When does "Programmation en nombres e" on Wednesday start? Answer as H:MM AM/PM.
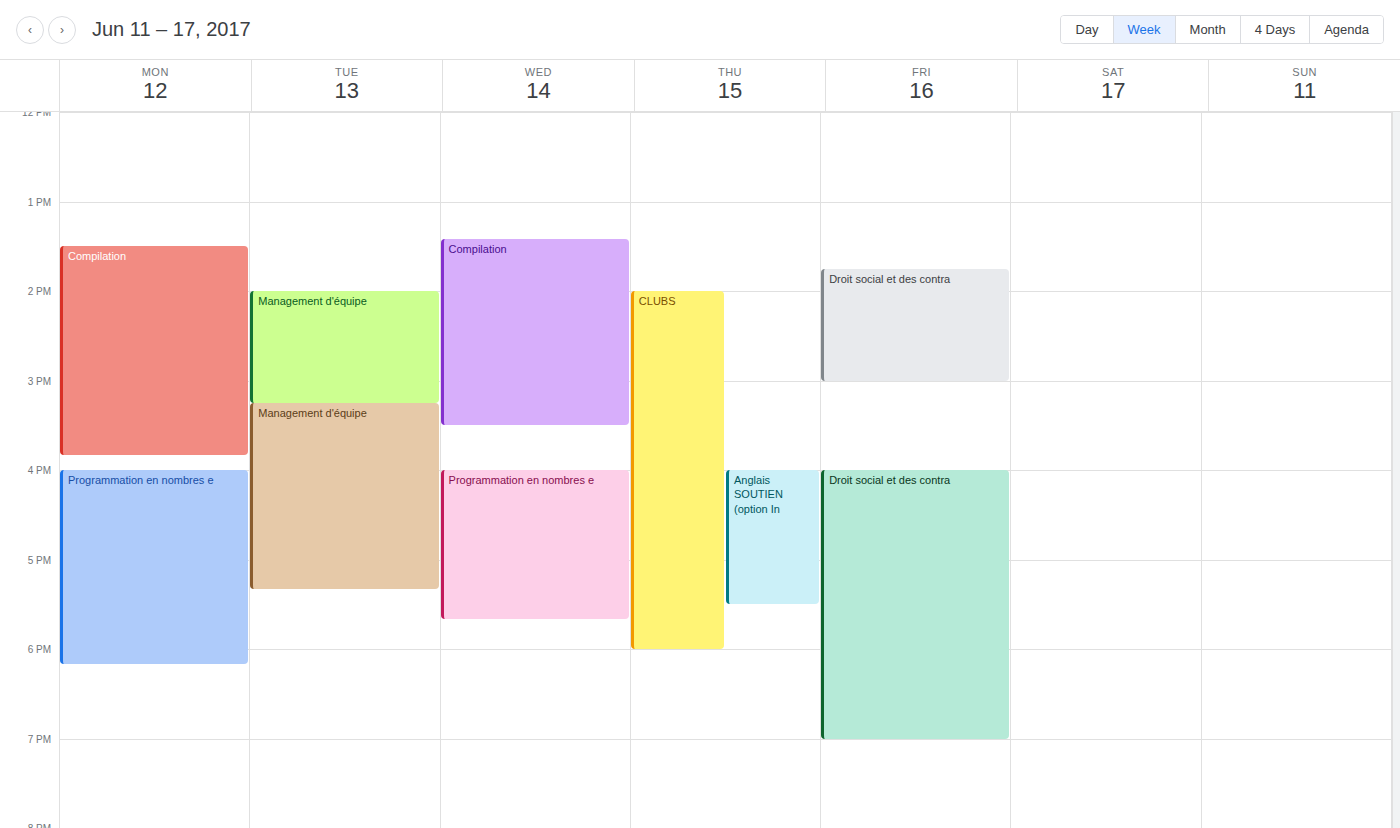
4:00 PM